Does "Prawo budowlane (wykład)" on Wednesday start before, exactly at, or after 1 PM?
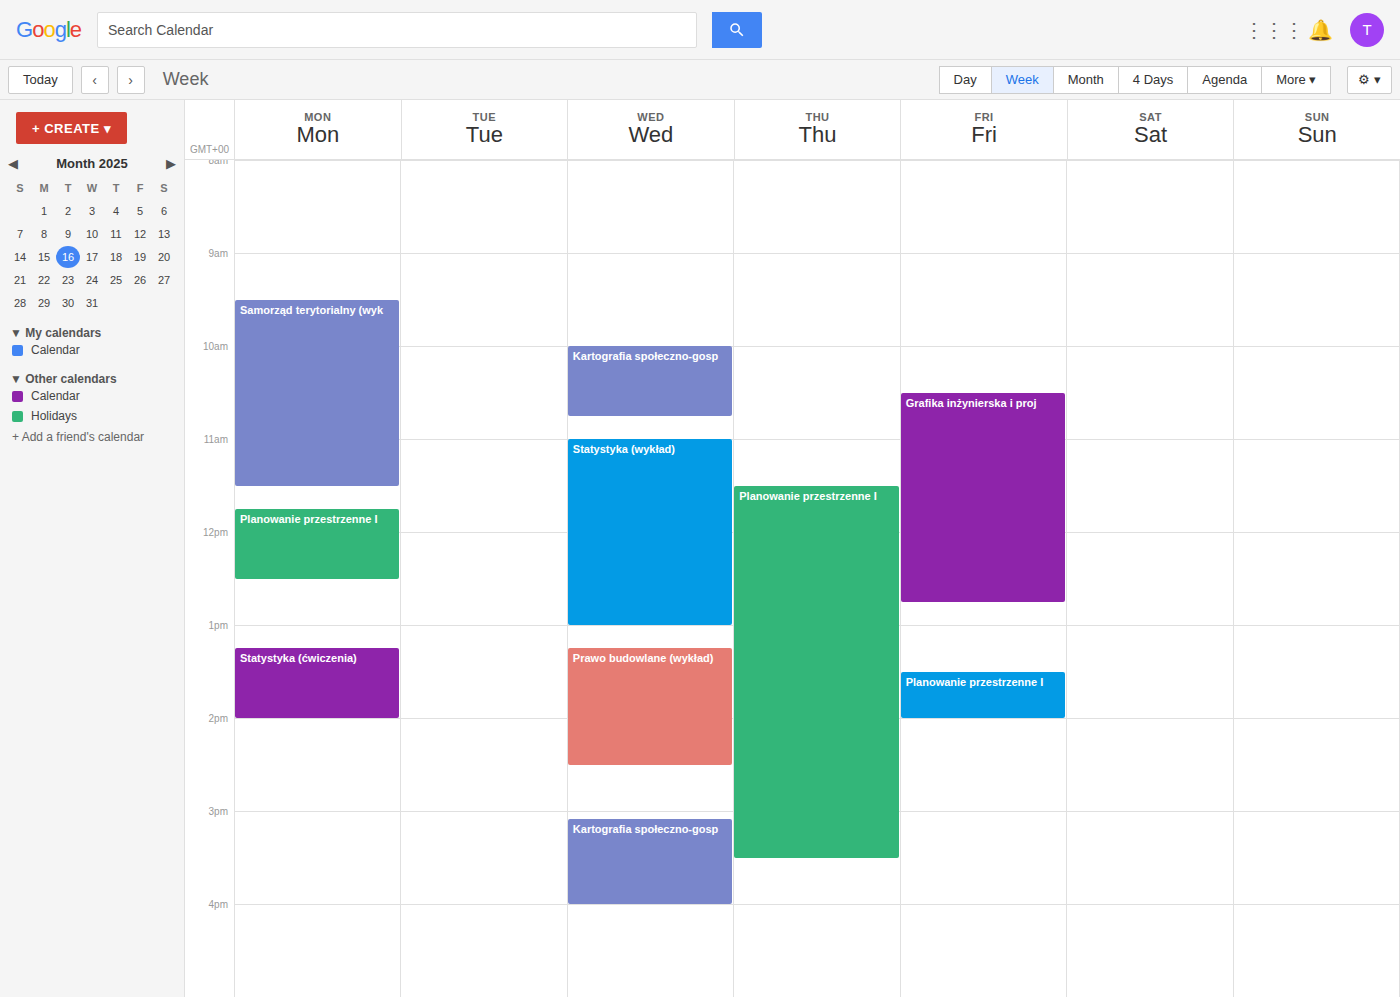
1:15 PM -- after 1 PM, 15 minutes below the 1 PM line.